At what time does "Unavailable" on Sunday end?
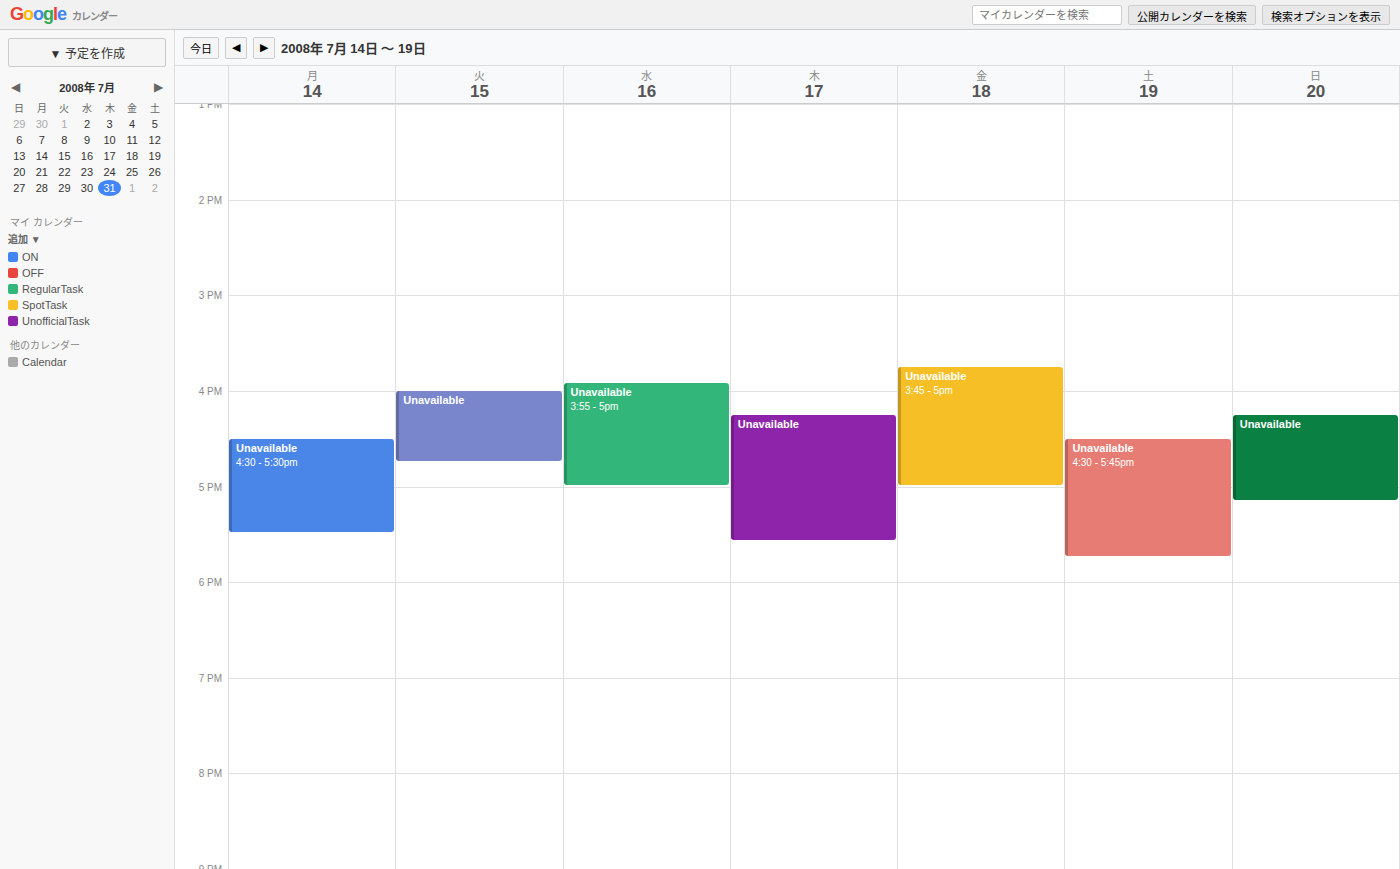
5:10 PM